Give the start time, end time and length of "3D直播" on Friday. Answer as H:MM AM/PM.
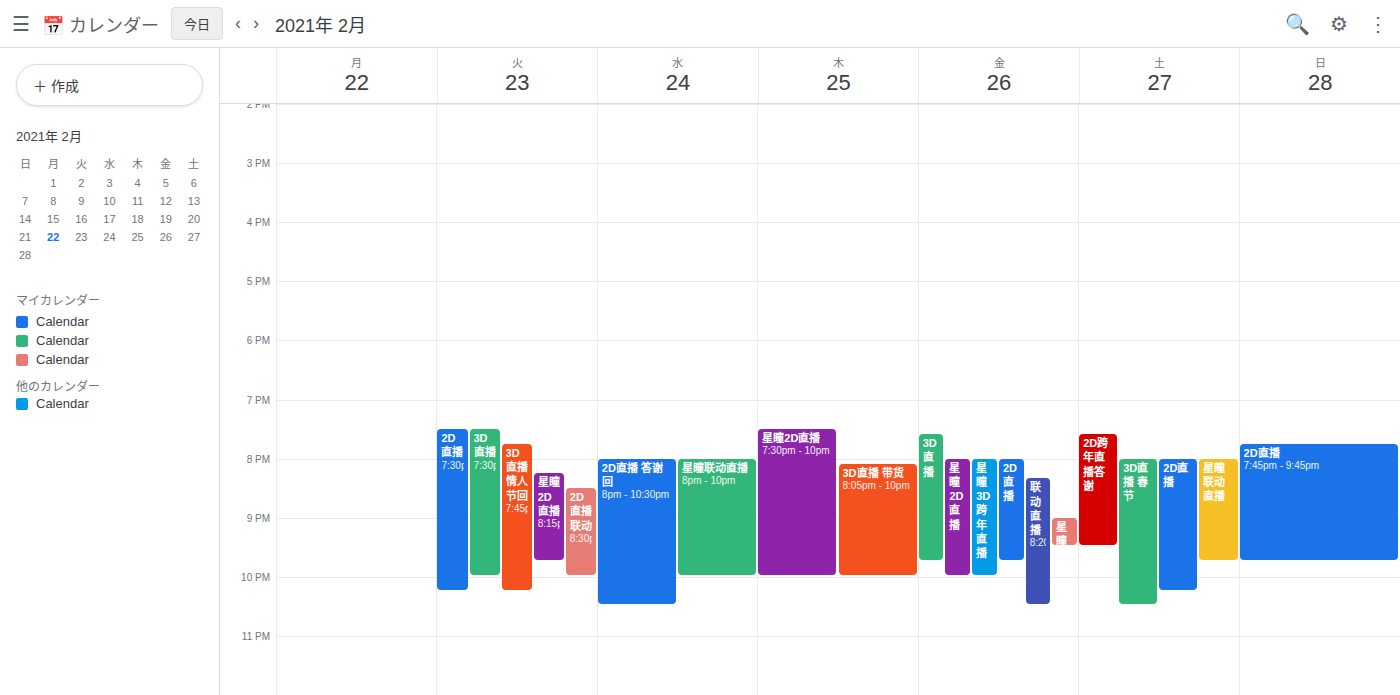
7:35 PM to 9:45 PM, 2 hours 10 minutes